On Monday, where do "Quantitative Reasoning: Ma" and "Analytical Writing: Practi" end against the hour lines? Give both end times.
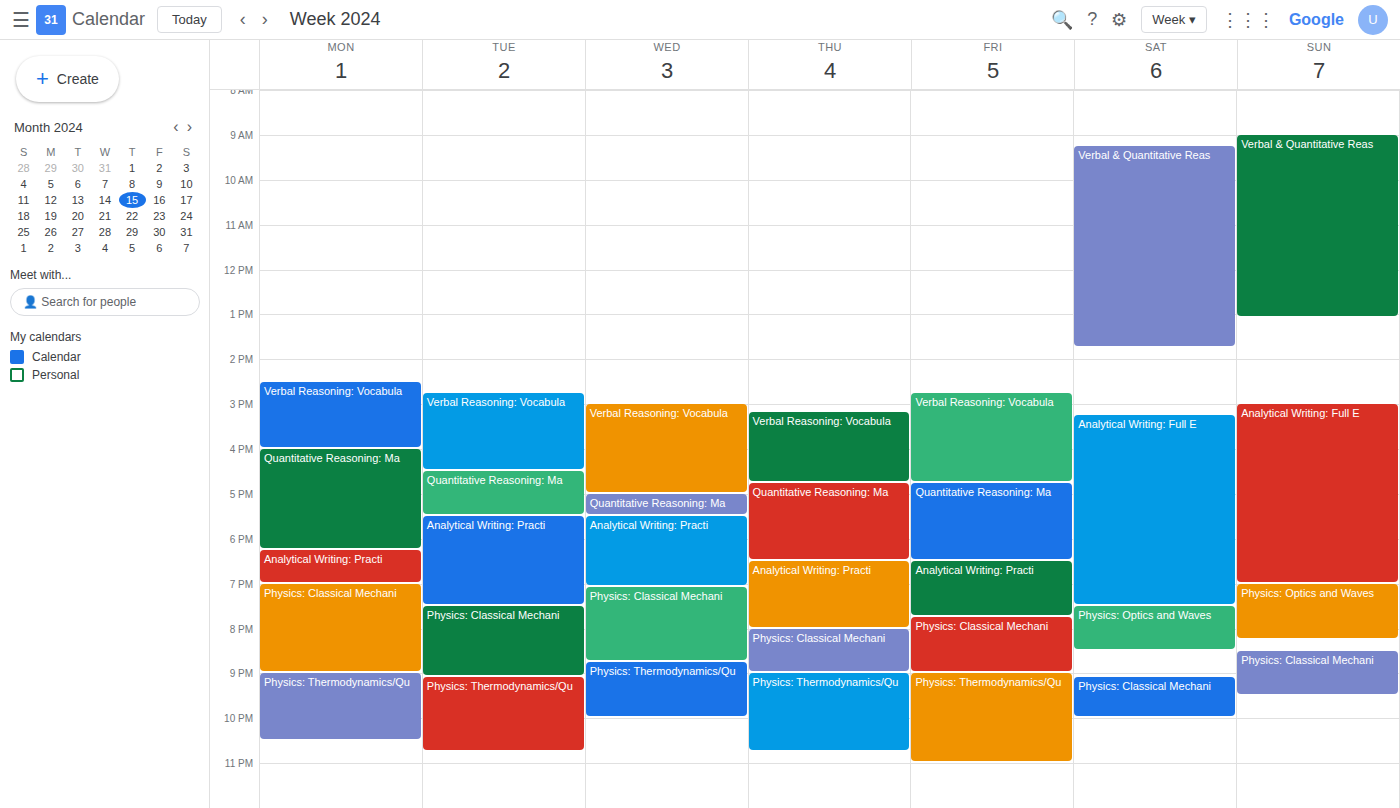
"Quantitative Reasoning: Ma": 6:15 PM, neither: a quarter of the way from the 6 PM line to the 7 PM line. "Analytical Writing: Practi": 7:00 PM, exactly on the 7 PM line.